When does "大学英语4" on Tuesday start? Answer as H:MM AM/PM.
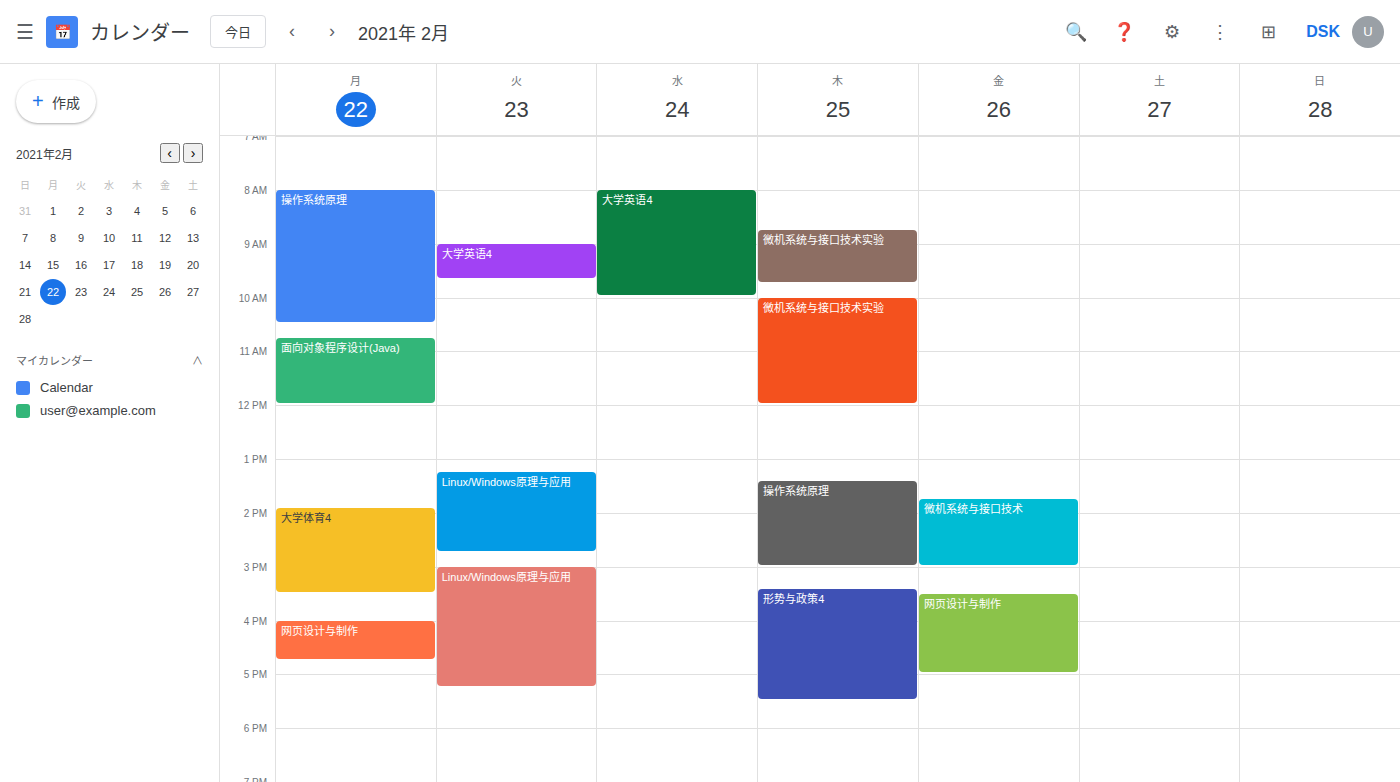
9:00 AM